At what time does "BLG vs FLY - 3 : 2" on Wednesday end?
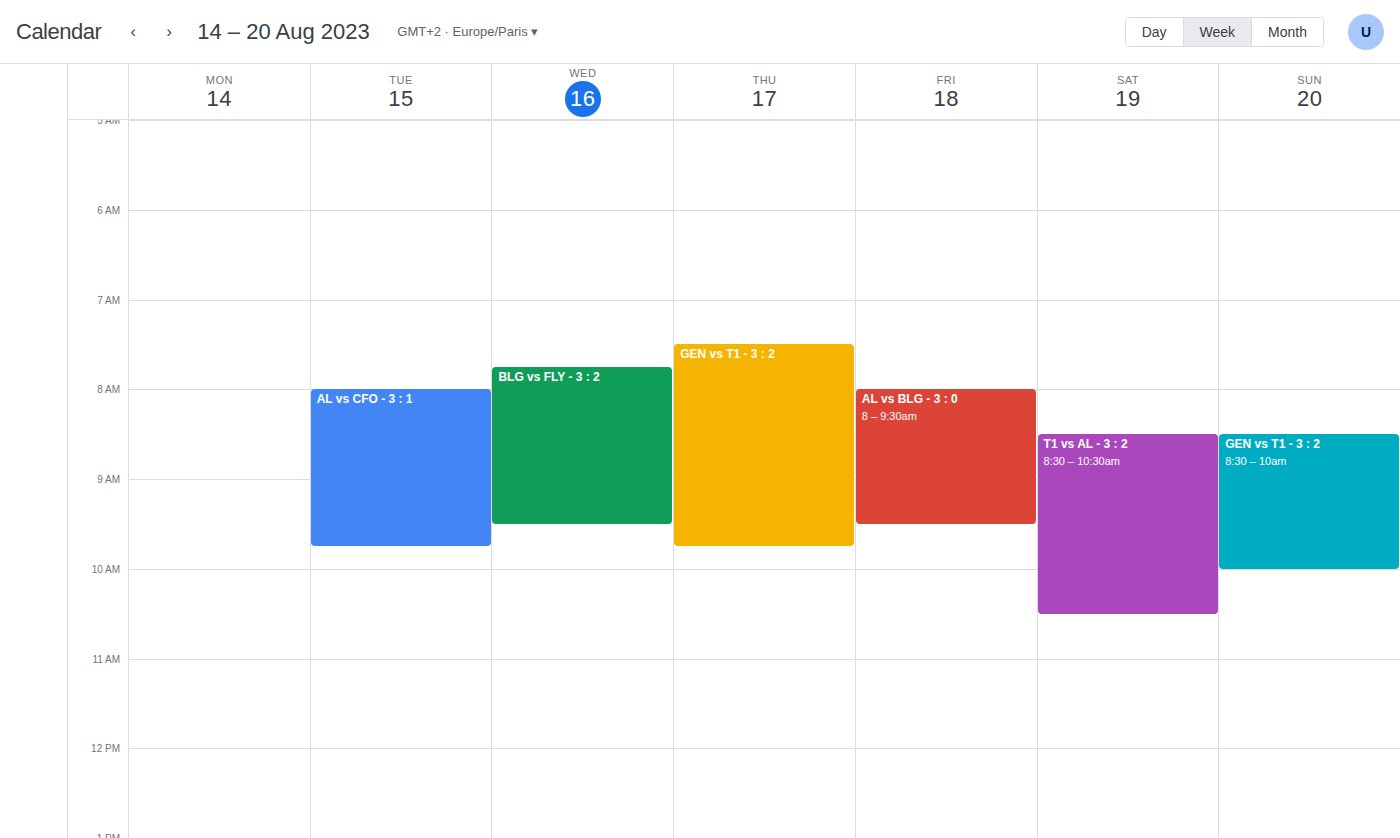
9:30 AM